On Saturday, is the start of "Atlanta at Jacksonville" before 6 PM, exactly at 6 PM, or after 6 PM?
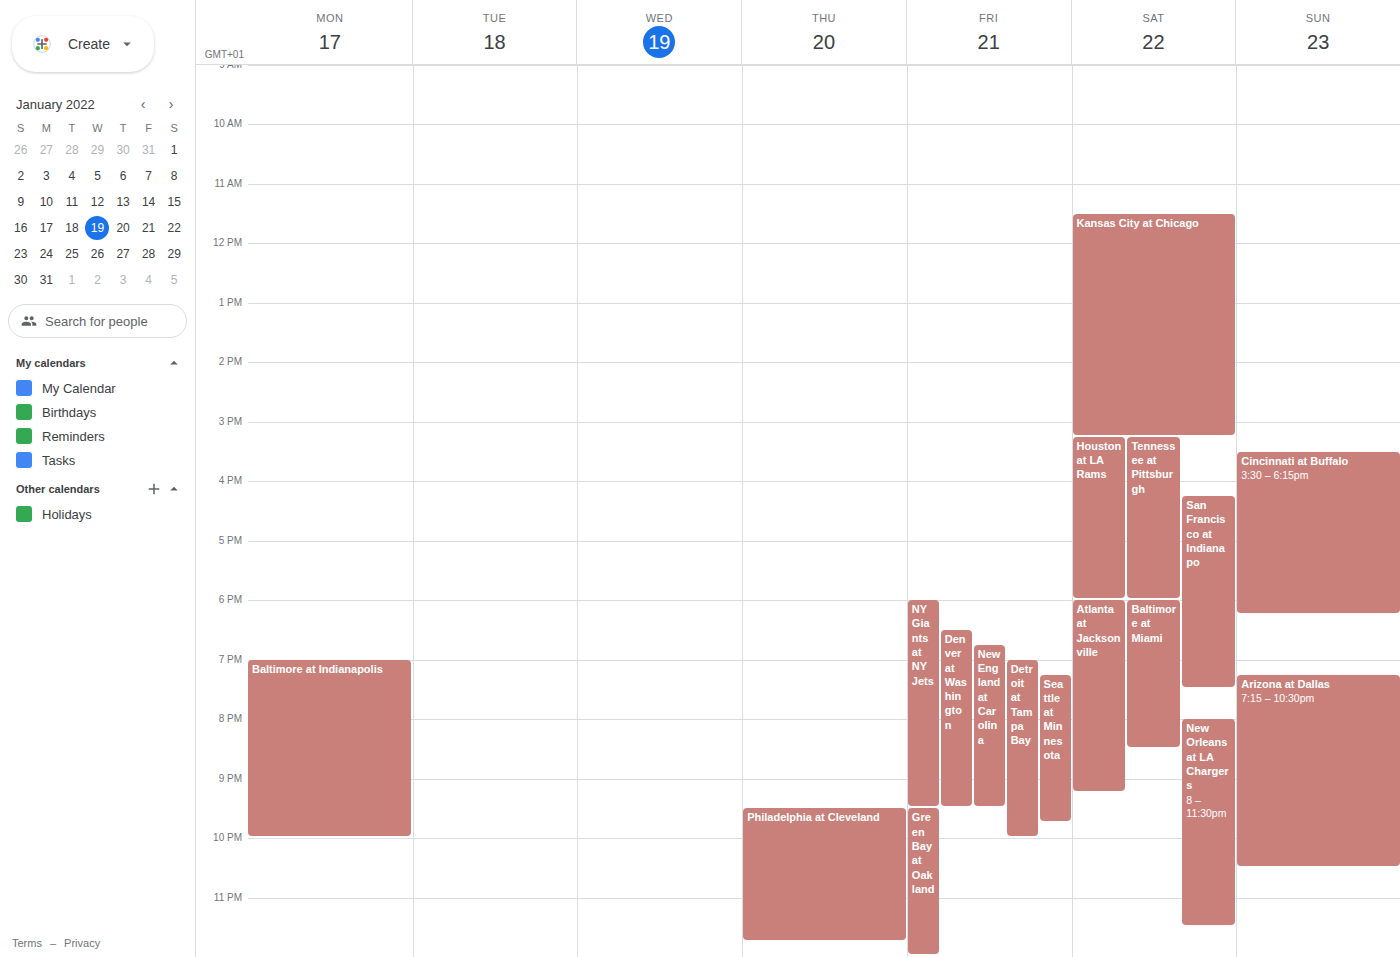
6:00 PM -- exactly at 6 PM, on the 6 PM line.